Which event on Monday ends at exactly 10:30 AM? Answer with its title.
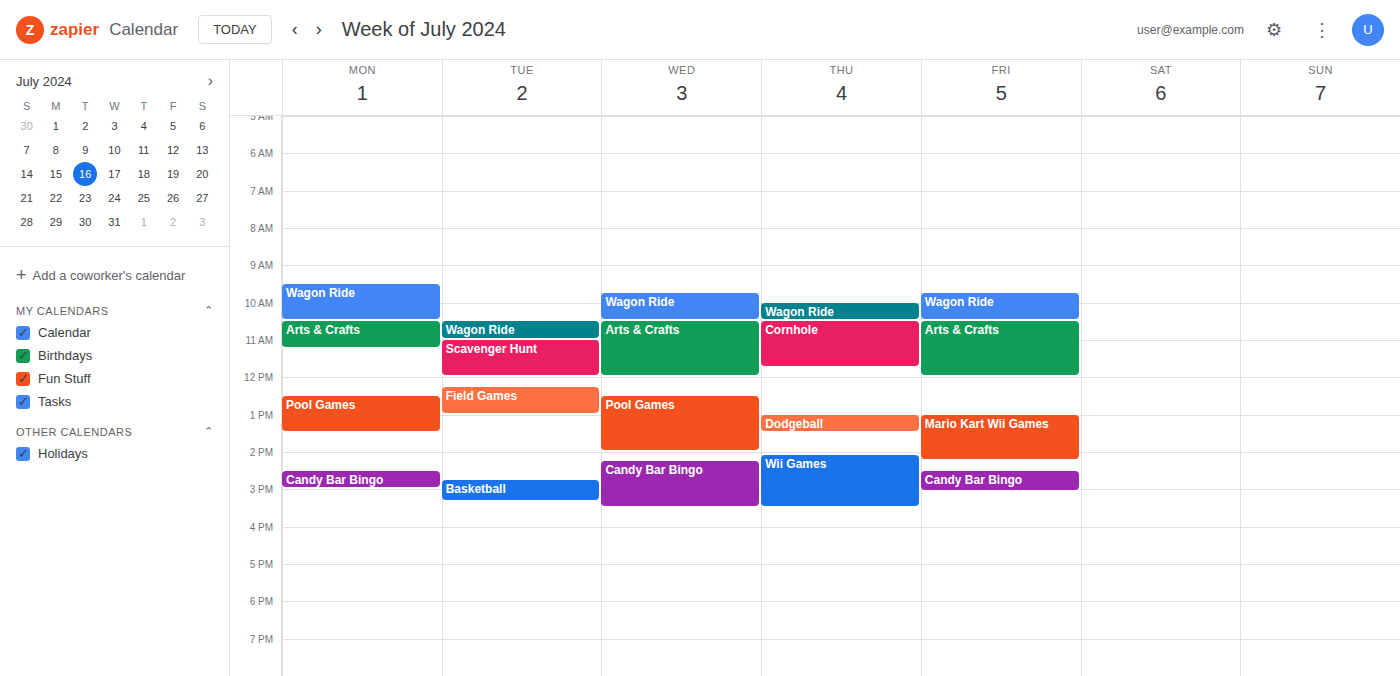
"Wagon Ride"